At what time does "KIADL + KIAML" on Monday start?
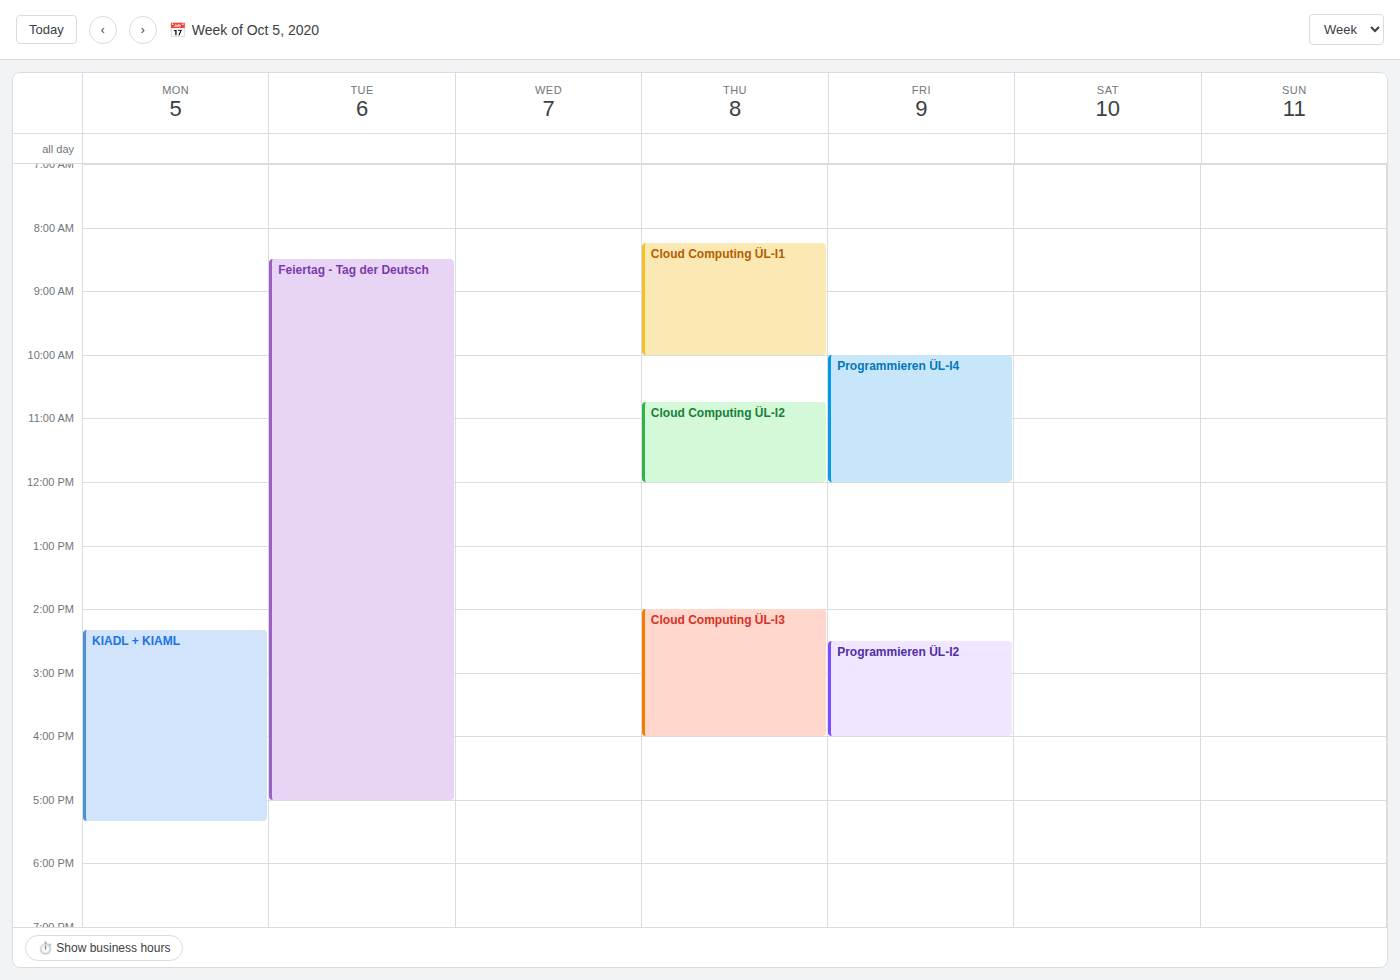
14:20